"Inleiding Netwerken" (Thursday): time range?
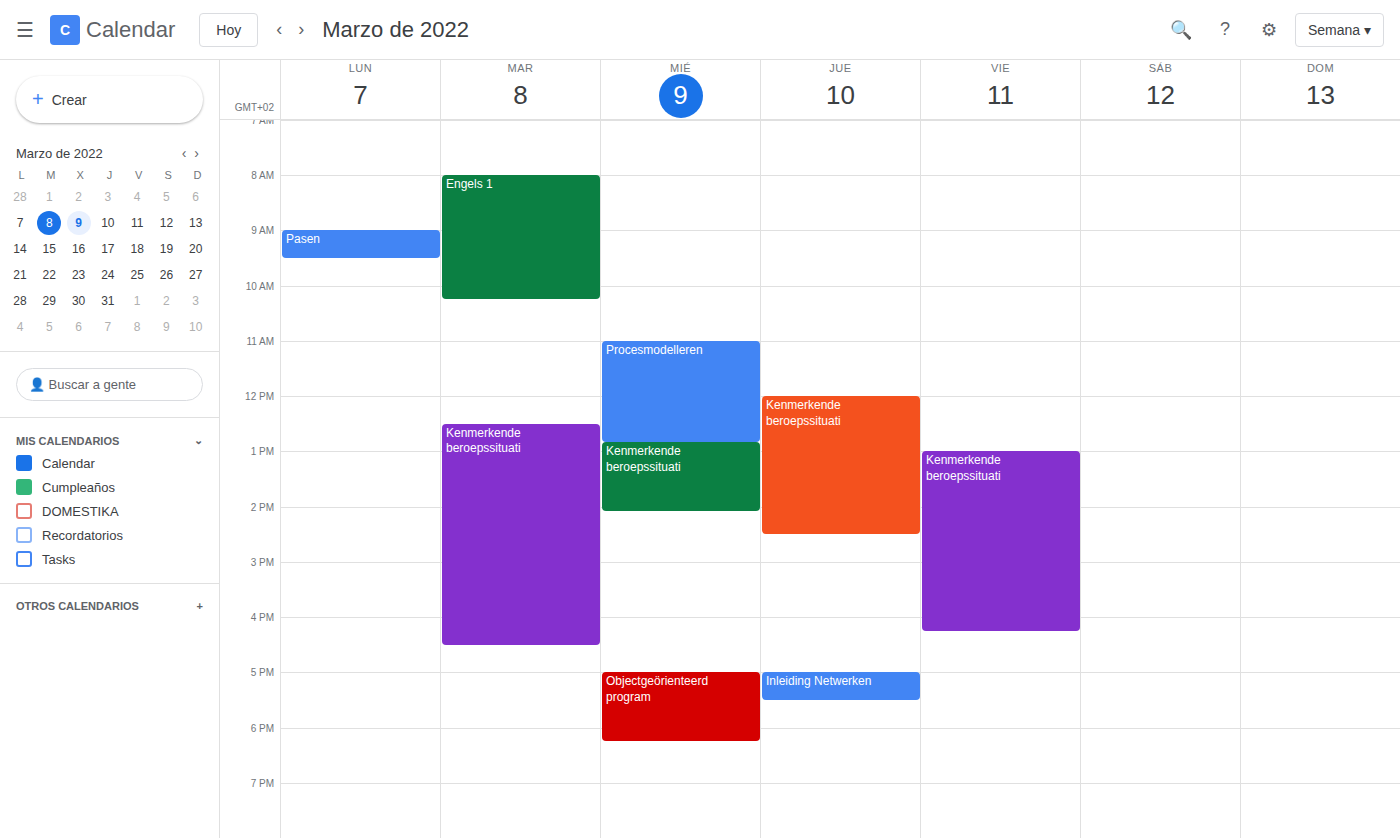
5:00 PM to 5:30 PM